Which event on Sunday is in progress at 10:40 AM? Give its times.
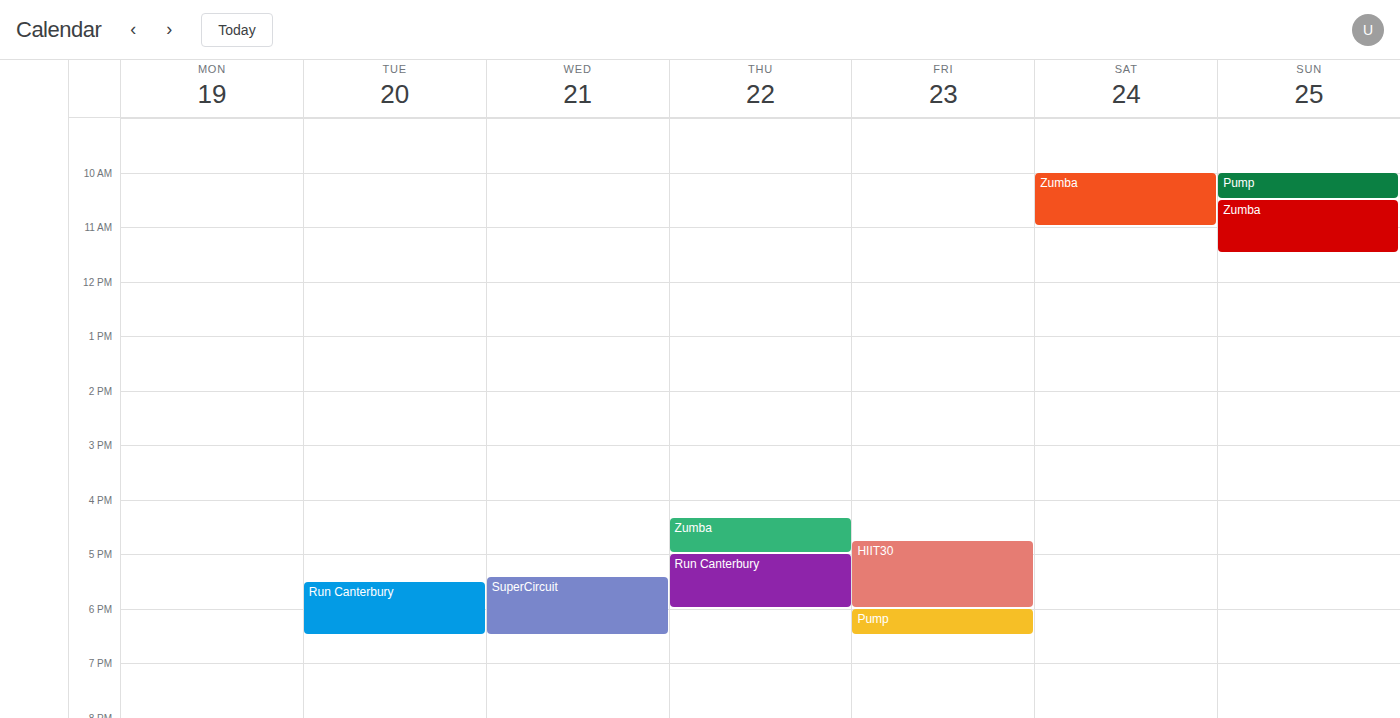
"Zumba", 10:30 AM to 11:30 AM